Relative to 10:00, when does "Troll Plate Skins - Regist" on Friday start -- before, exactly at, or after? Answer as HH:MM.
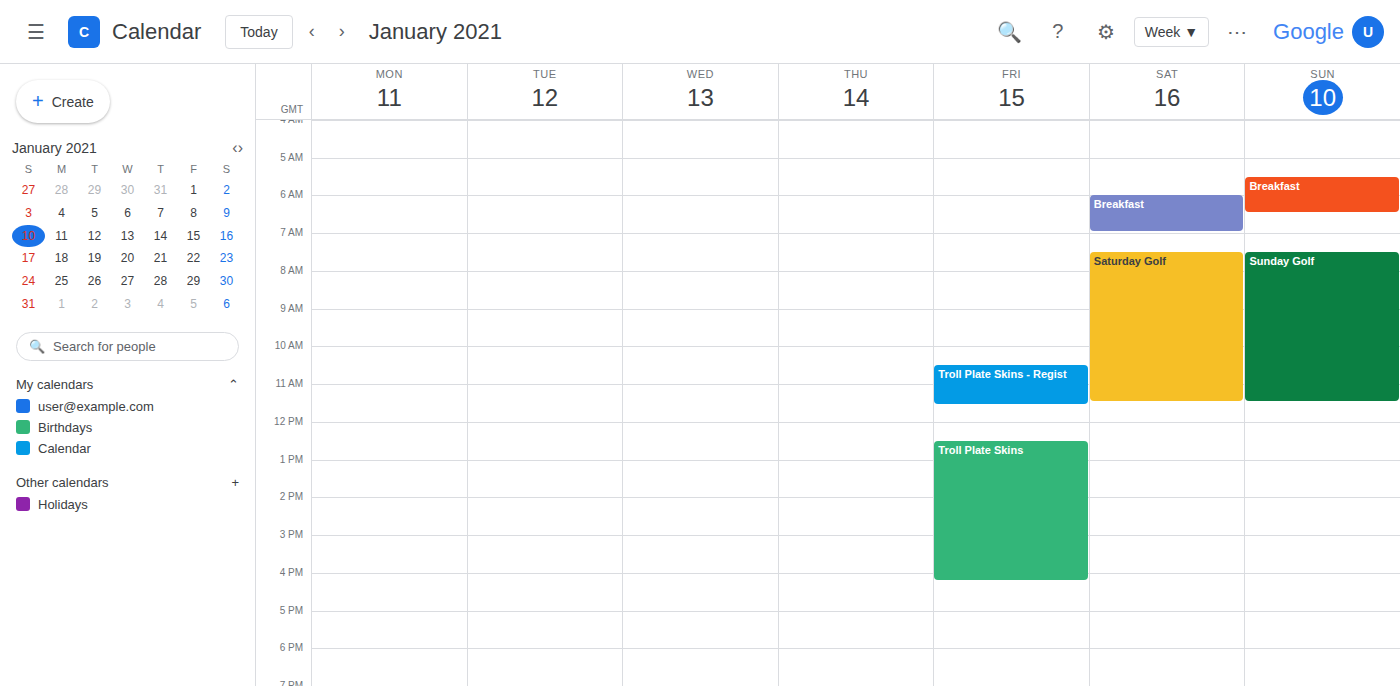
10:30 -- after 10:00, 30 minutes below the 10:00 line.